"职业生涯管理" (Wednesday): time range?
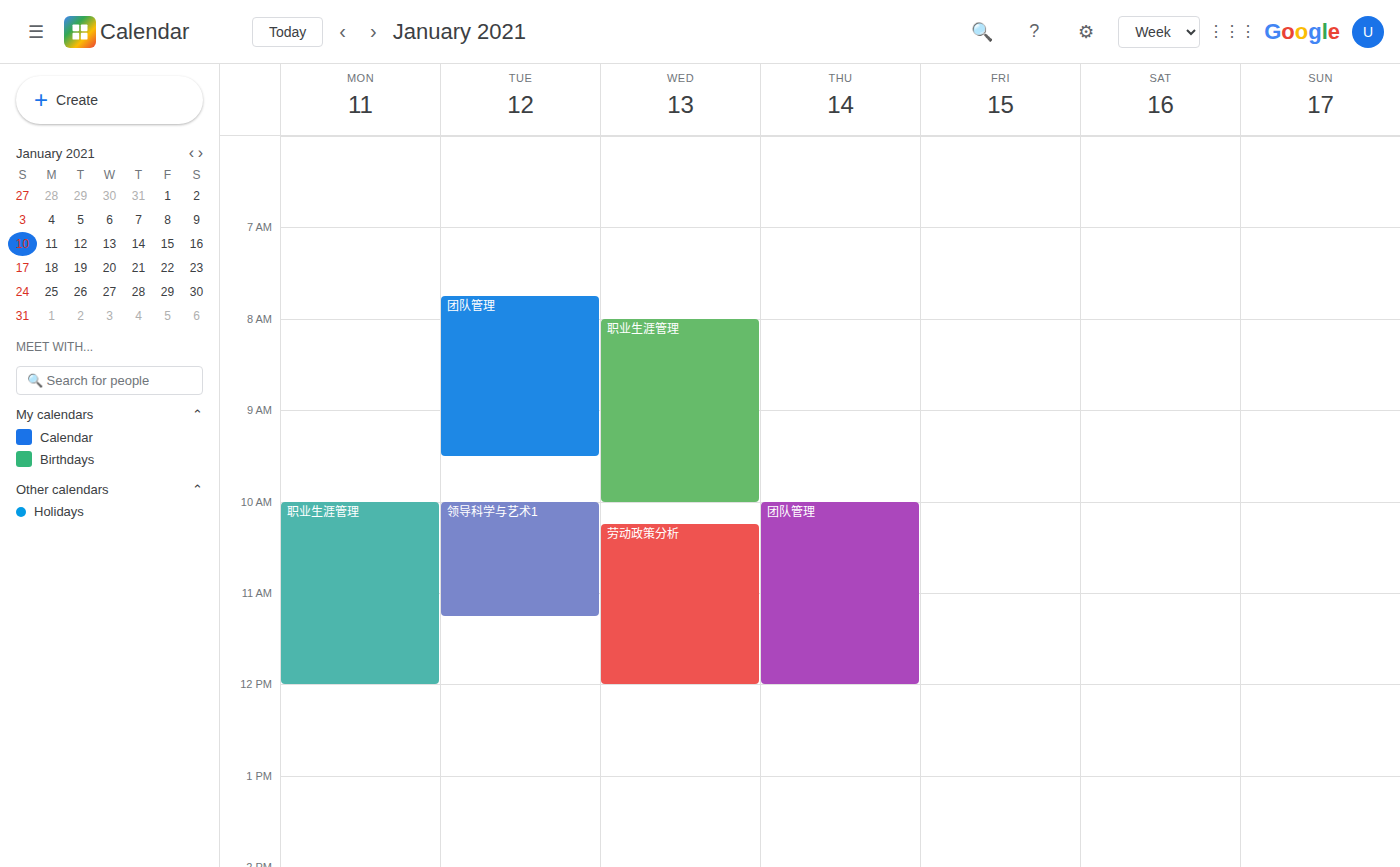
08:00 to 10:00